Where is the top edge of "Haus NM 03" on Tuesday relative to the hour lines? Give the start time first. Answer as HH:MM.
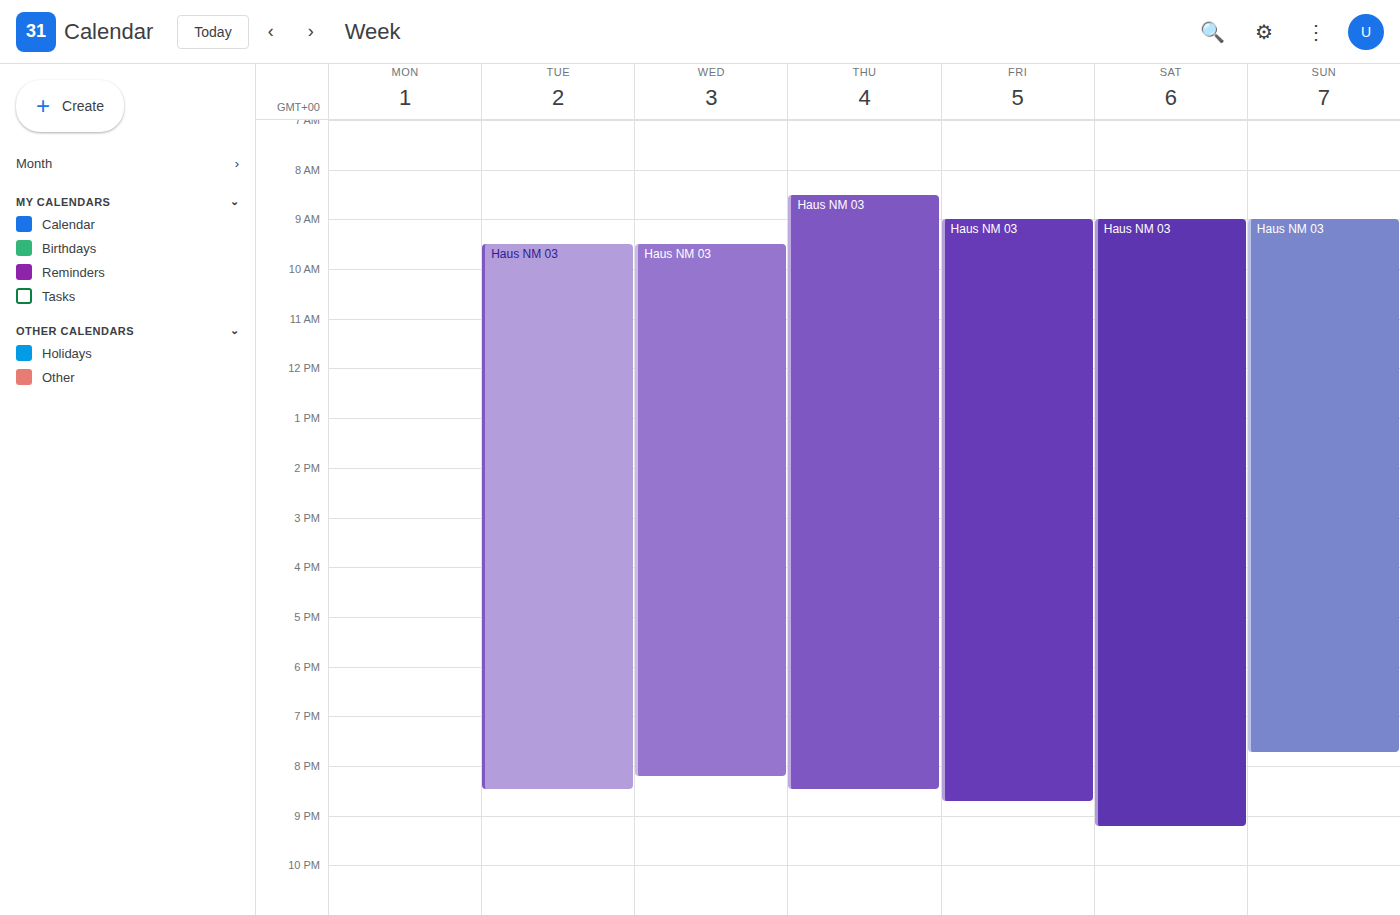
09:30 -- halfway between the 09:00 and 10:00 lines.